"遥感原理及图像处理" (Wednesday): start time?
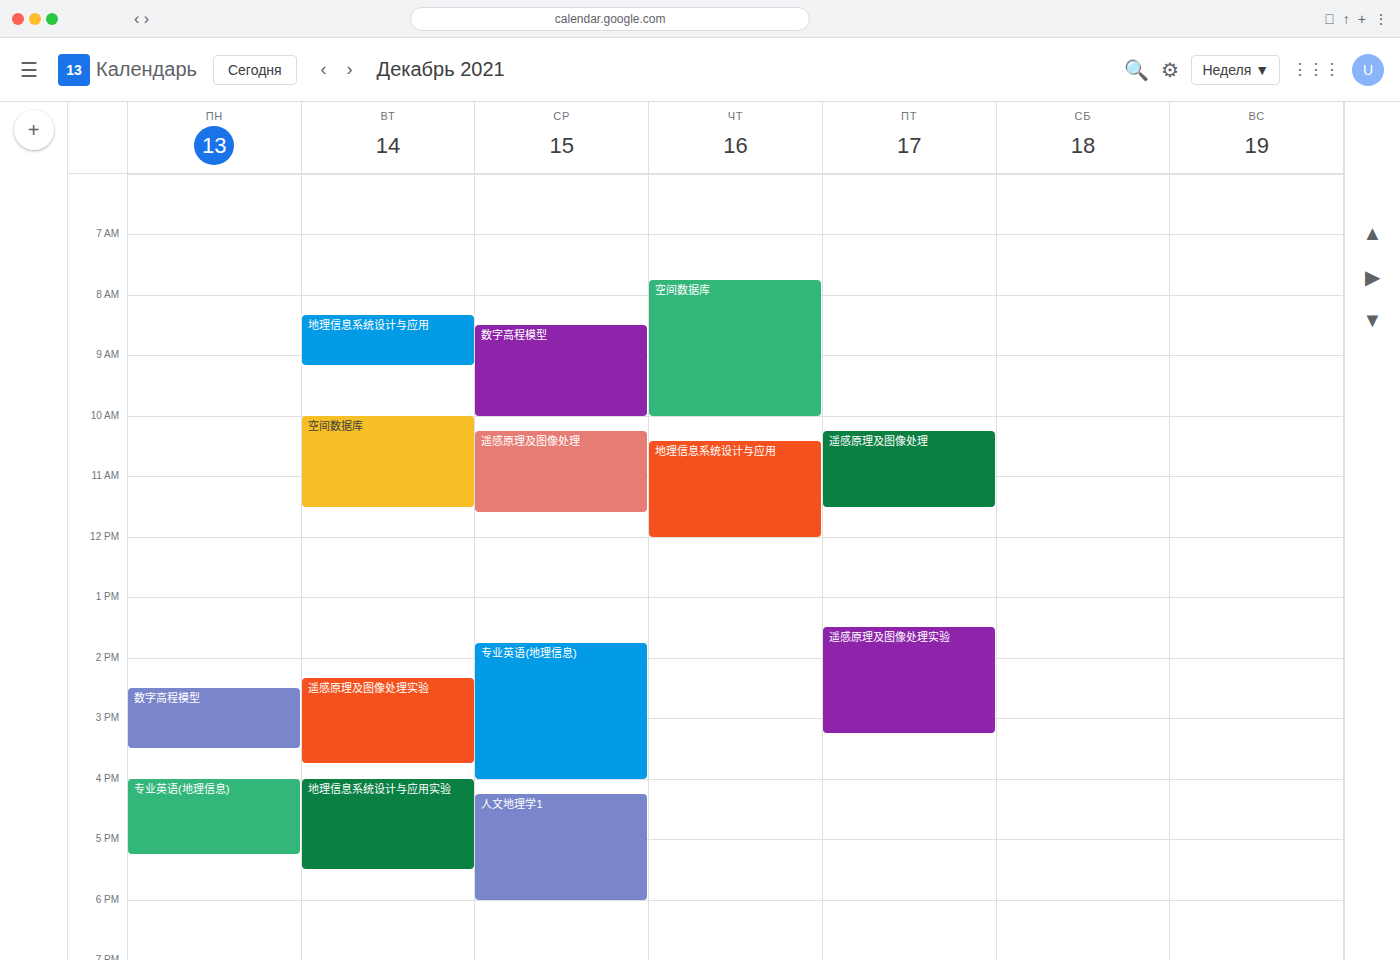
10:15 AM